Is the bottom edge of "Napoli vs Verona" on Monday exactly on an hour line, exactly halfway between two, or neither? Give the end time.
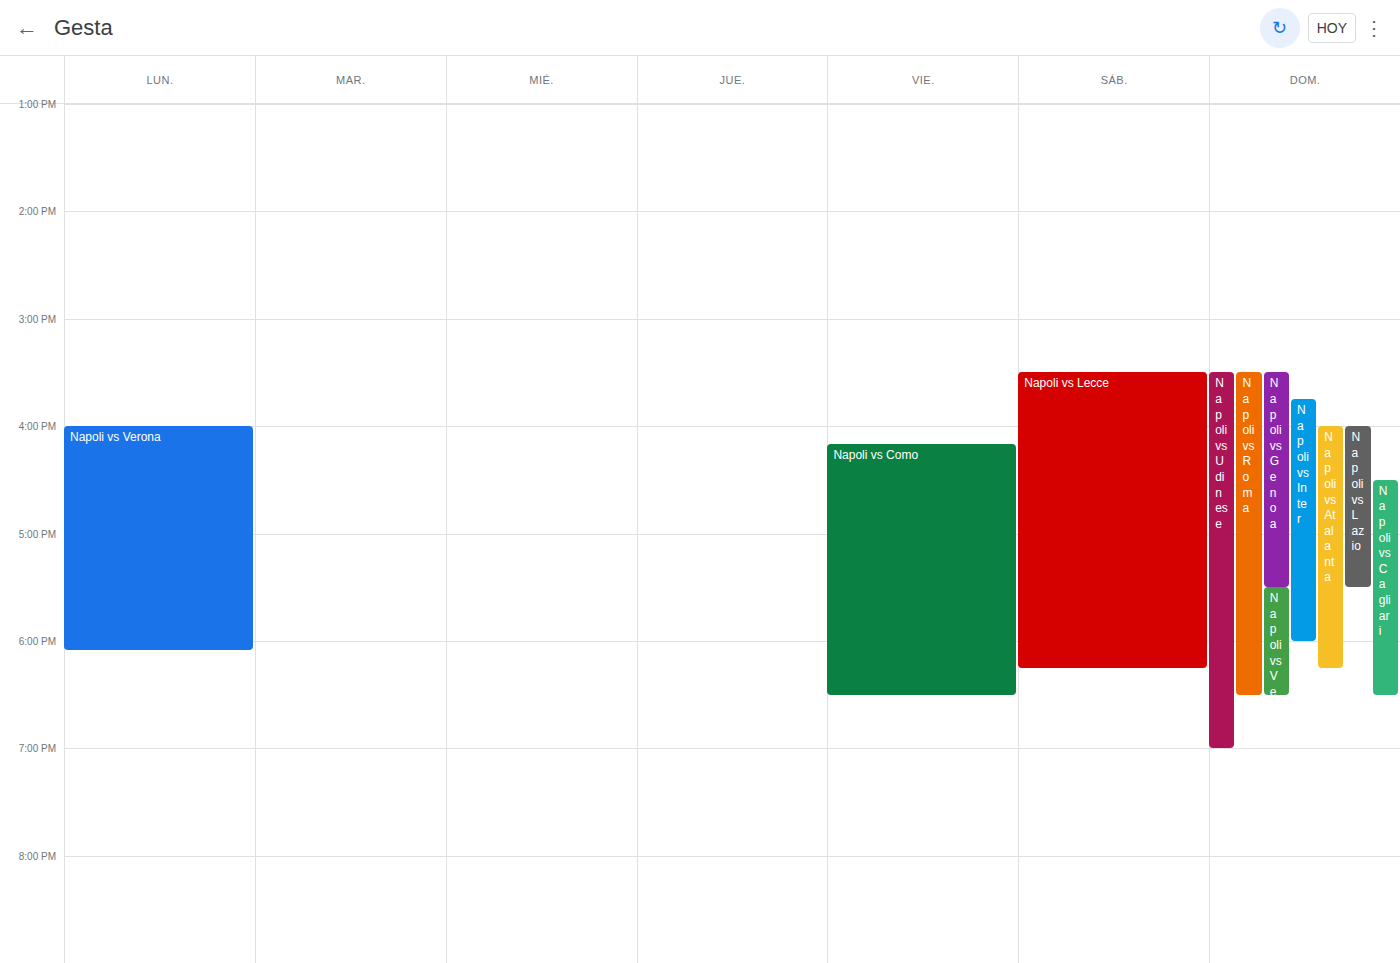
6:05 PM -- neither: 5 minutes below the 6 PM line and 55 minutes above the 7 PM line.